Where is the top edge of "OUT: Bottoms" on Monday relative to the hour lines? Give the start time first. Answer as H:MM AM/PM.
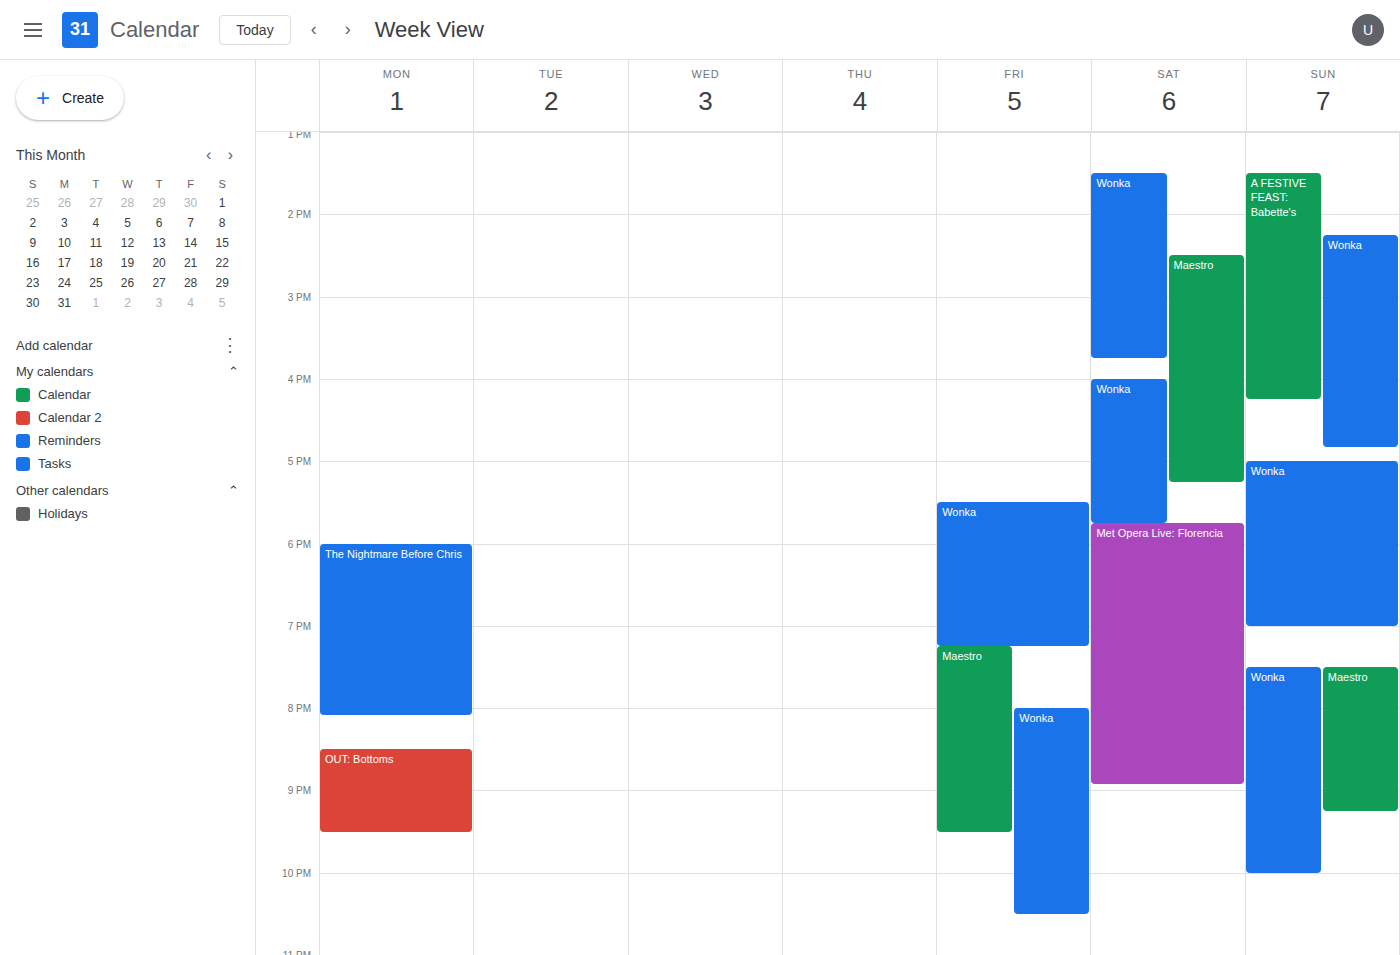
8:30 PM -- halfway between the 8 PM and 9 PM lines.